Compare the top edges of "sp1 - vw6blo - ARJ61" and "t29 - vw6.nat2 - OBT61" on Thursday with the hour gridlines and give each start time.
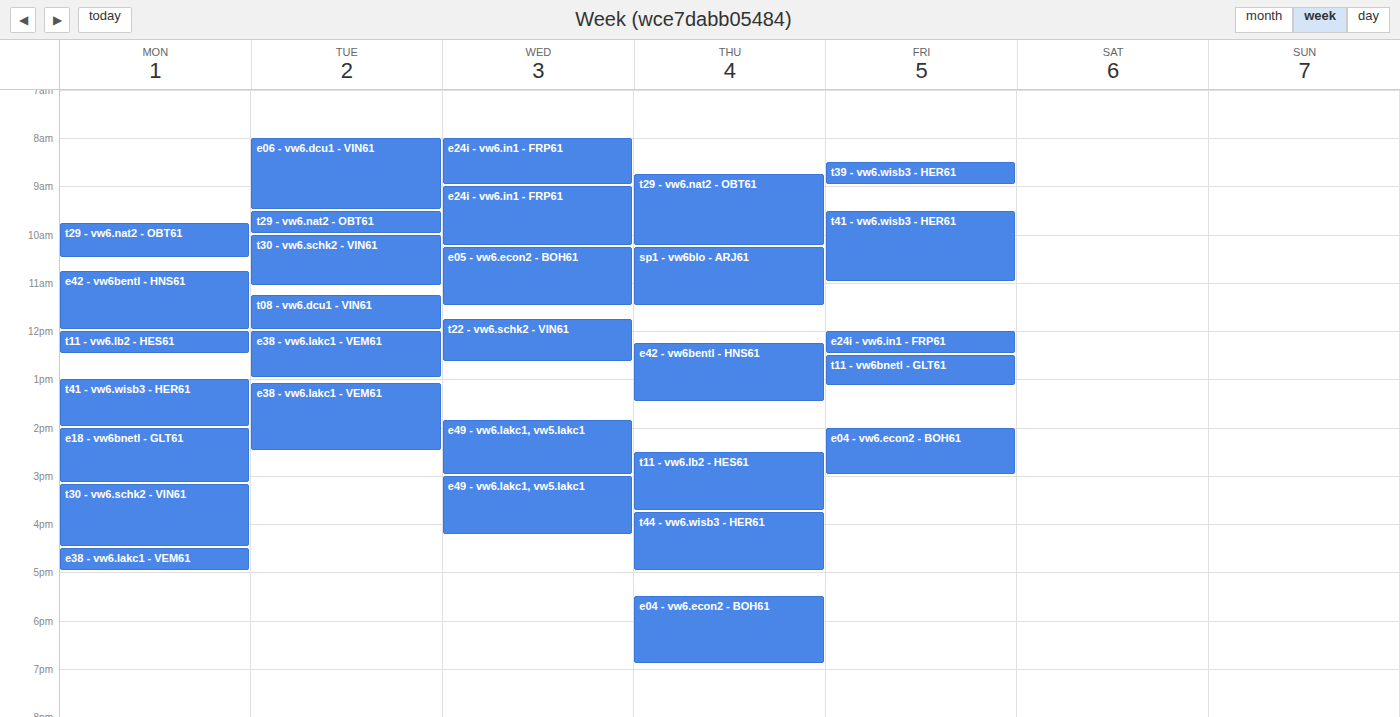
"sp1 - vw6blo - ARJ61": 10:15 AM, neither: a quarter of the way from the 10 AM line to the 11 AM line. "t29 - vw6.nat2 - OBT61": 8:45 AM, neither: three quarters of the way from the 8 AM line to the 9 AM line.